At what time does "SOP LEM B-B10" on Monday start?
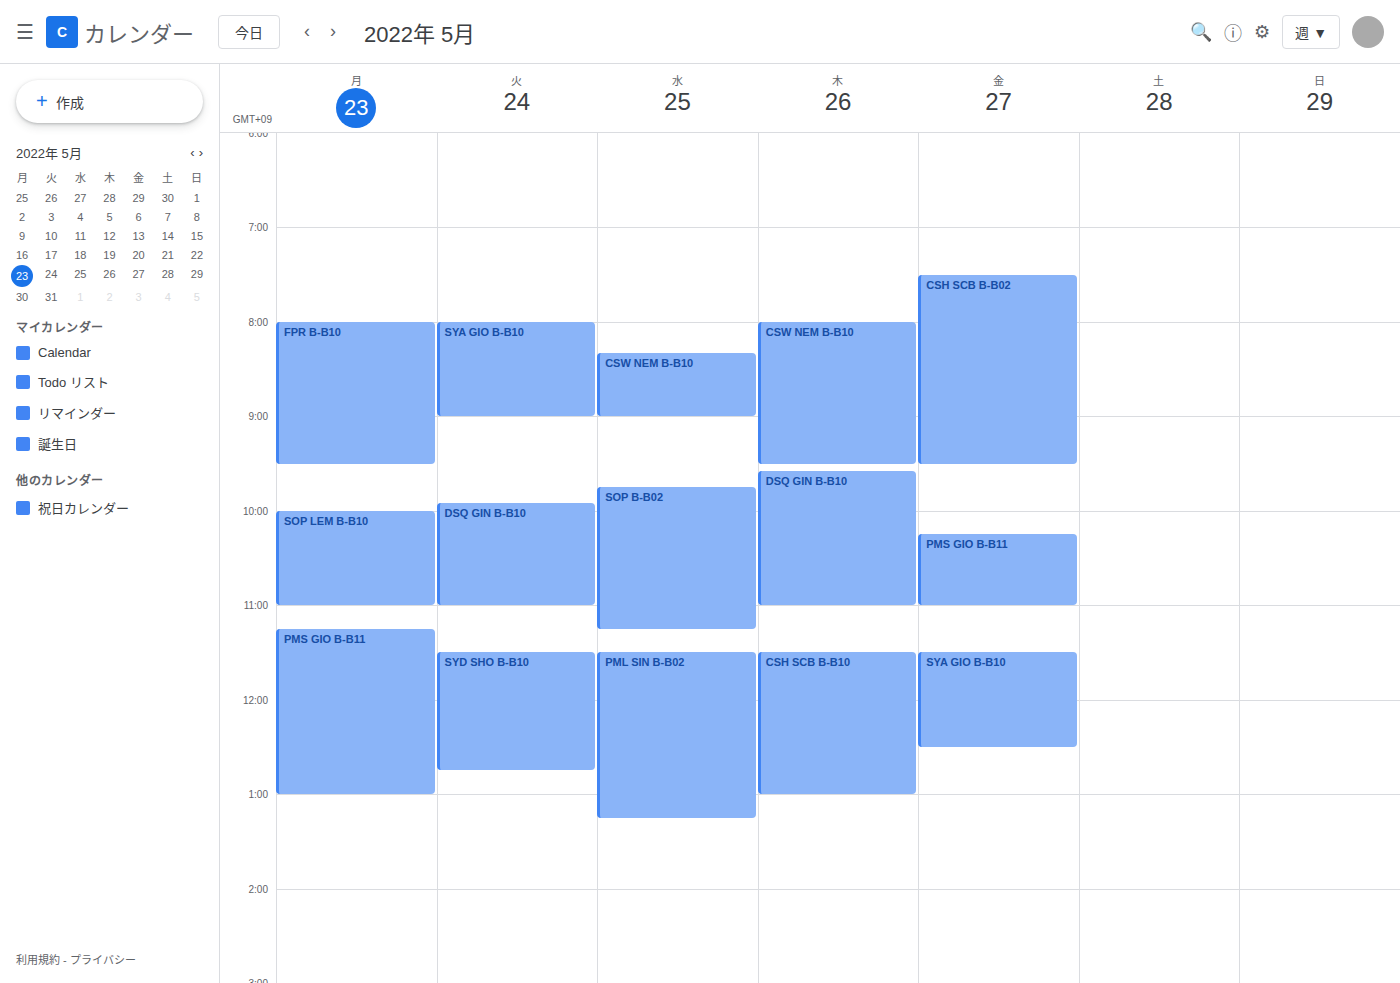
10:00 AM